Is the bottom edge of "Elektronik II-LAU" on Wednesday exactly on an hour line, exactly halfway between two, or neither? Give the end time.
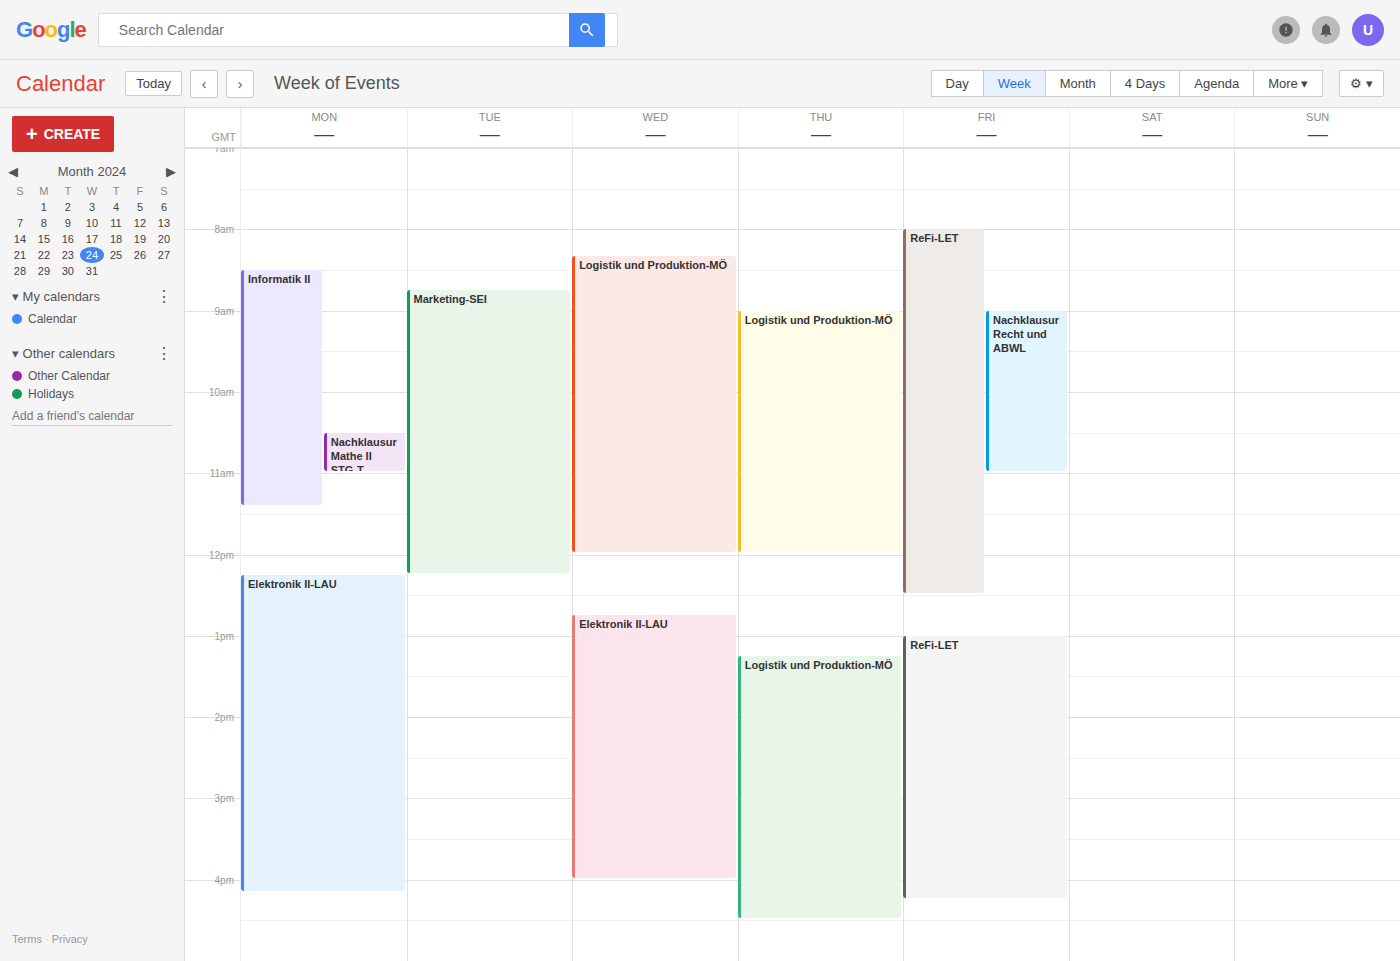
4:00 PM -- exactly on the 4 PM line.